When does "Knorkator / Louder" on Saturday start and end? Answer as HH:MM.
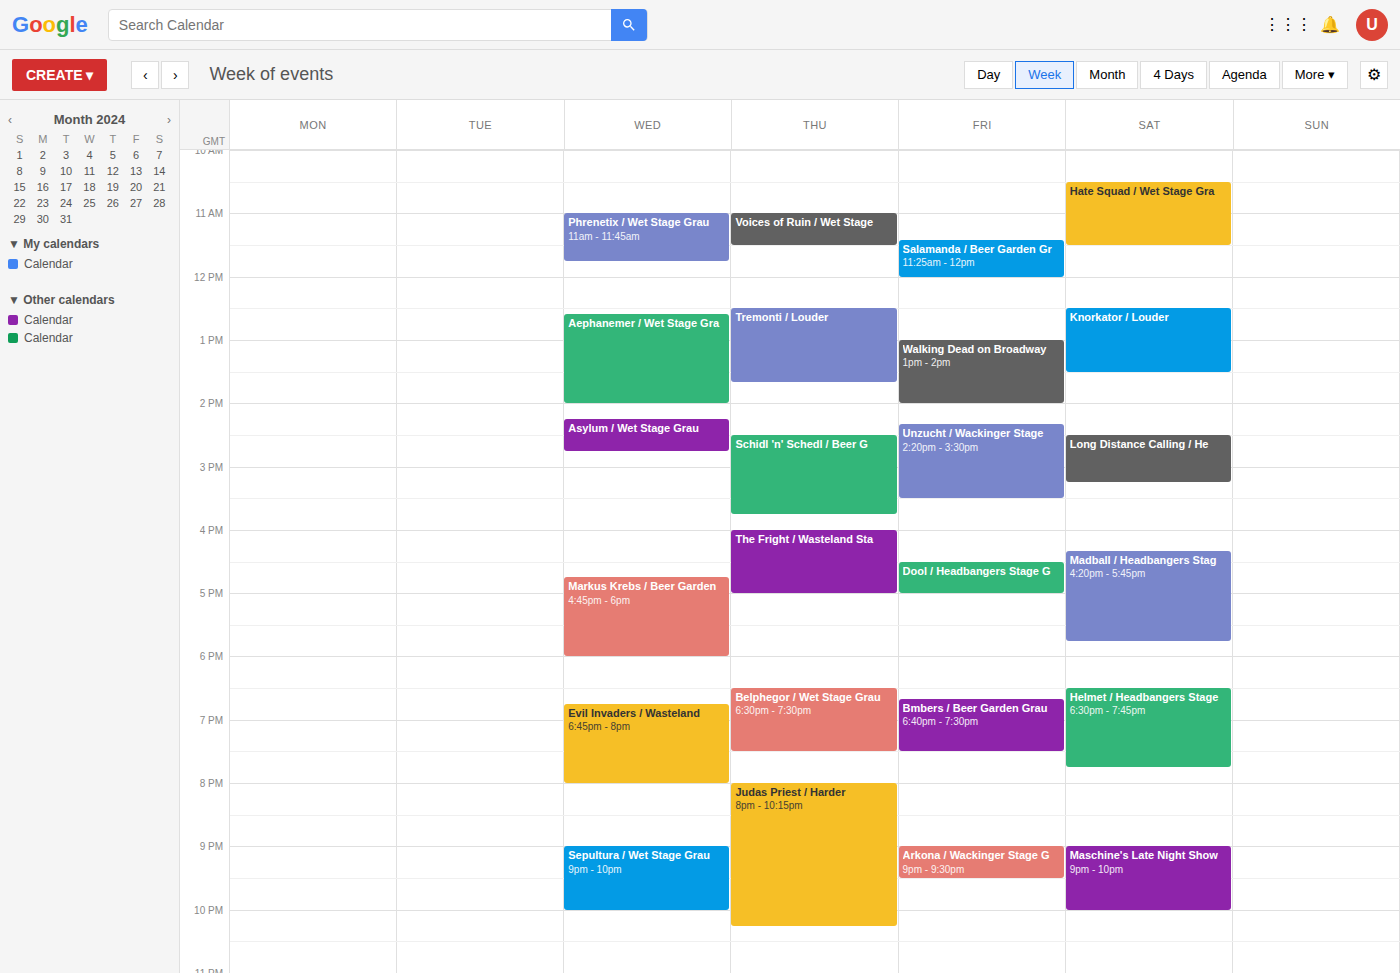
12:30 to 13:30